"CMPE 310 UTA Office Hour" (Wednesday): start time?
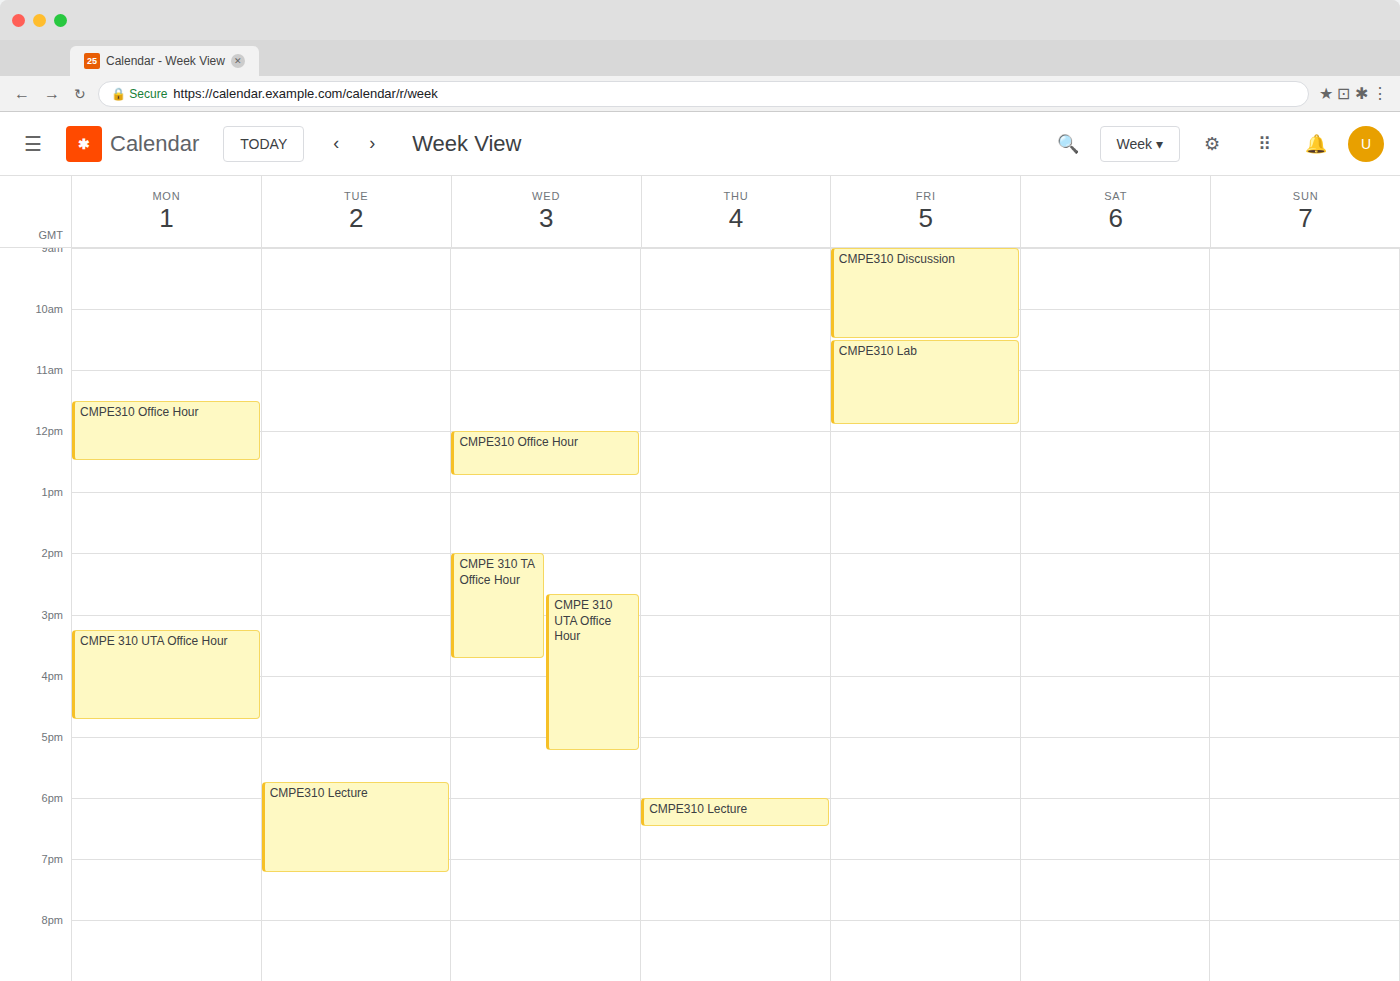
2:40 PM